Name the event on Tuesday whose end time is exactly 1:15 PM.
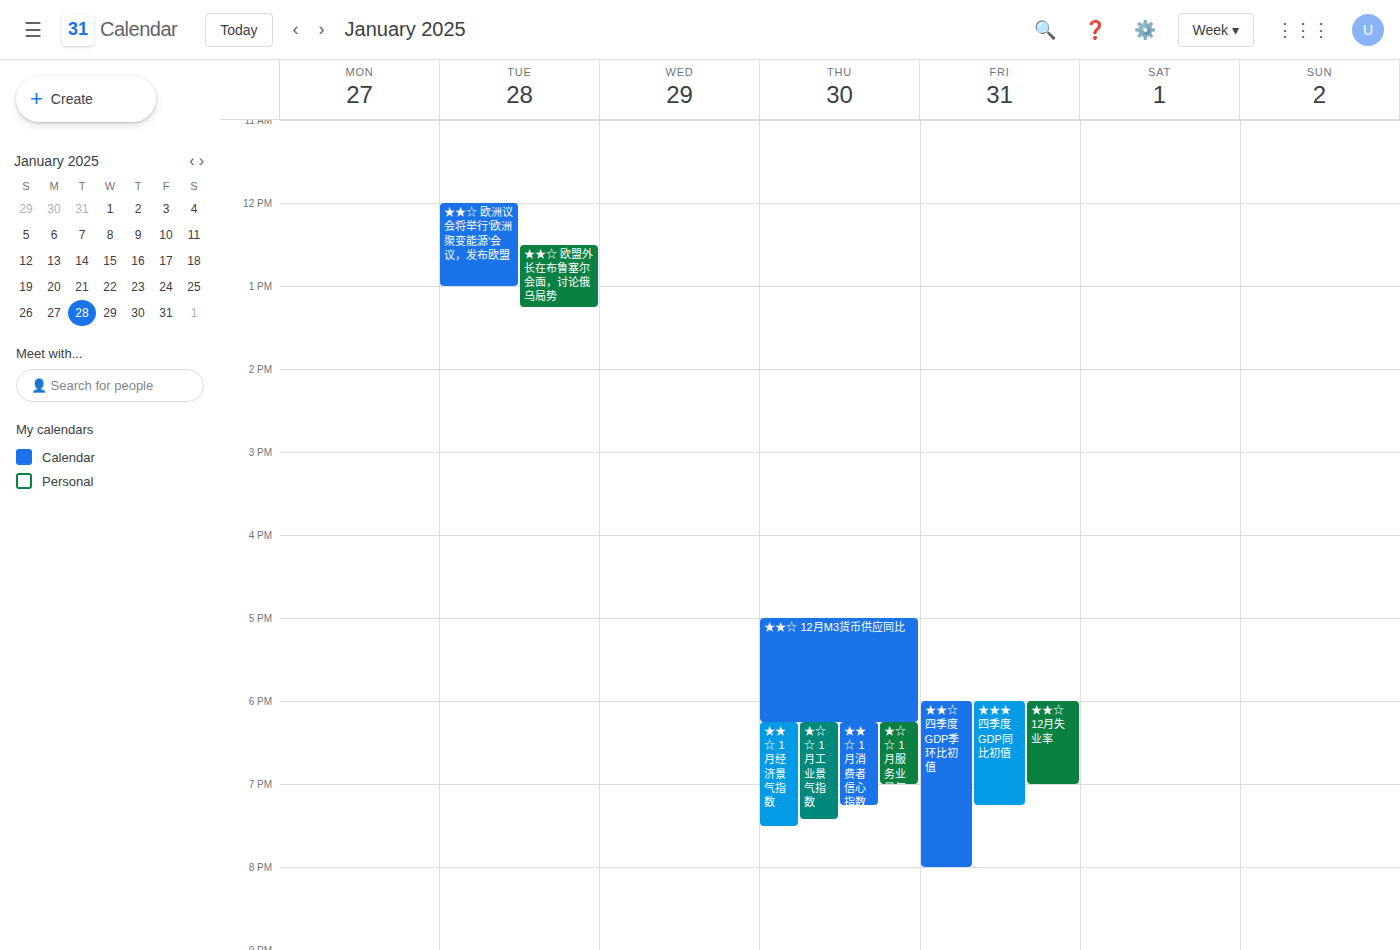
"★★☆ 欧盟外长在布鲁塞尔会面，讨论俄乌局势"